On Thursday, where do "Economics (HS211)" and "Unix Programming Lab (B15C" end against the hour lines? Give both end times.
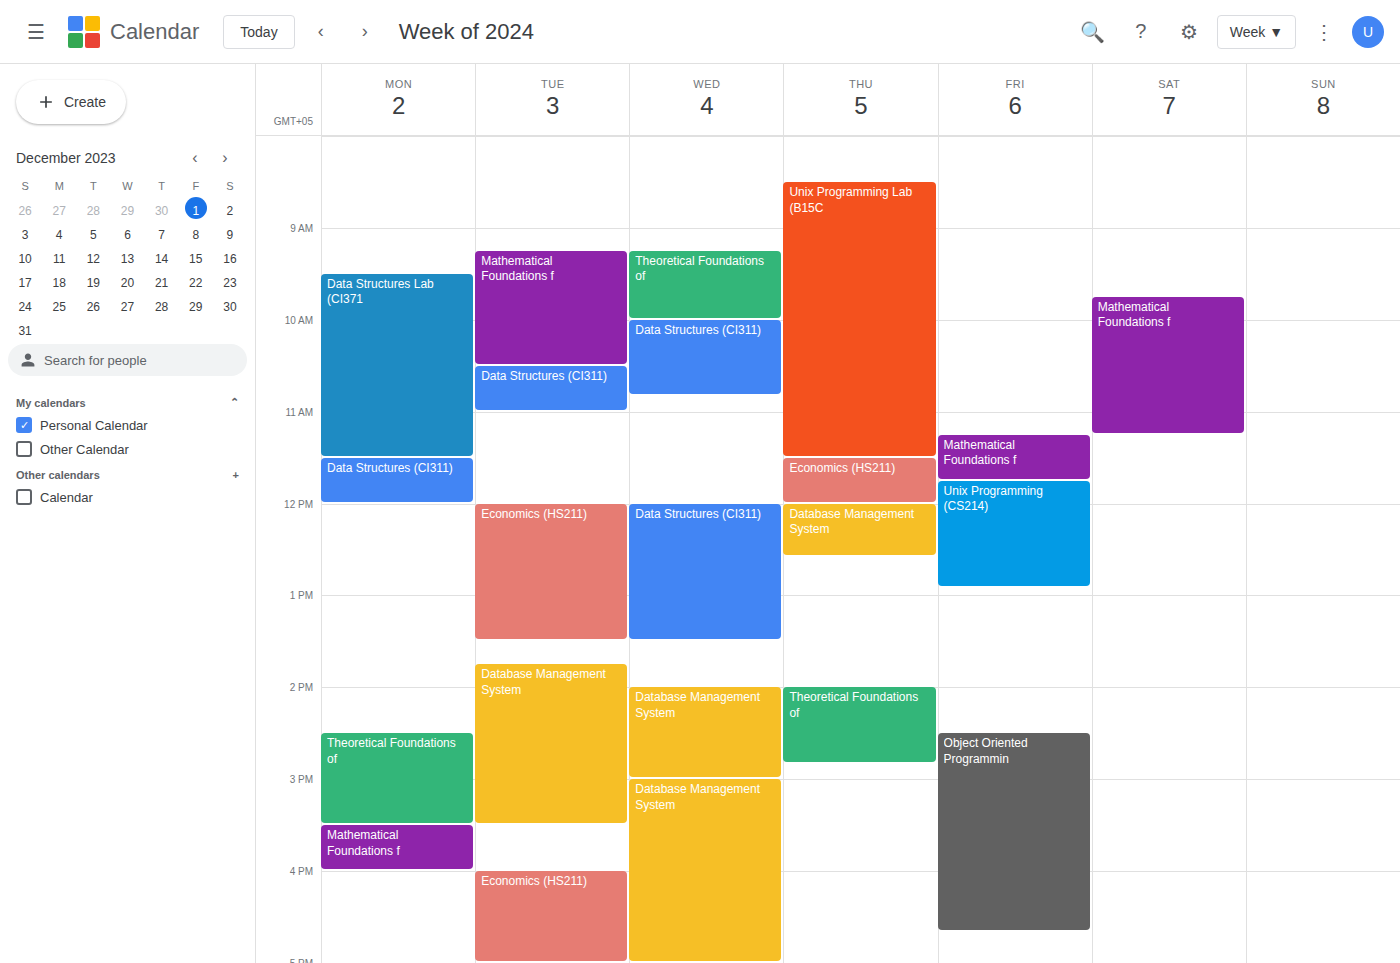
"Economics (HS211)": 12:00 PM, exactly on the 12 PM line. "Unix Programming Lab (B15C": 11:30 AM, halfway between the 11 AM and 12 PM lines.